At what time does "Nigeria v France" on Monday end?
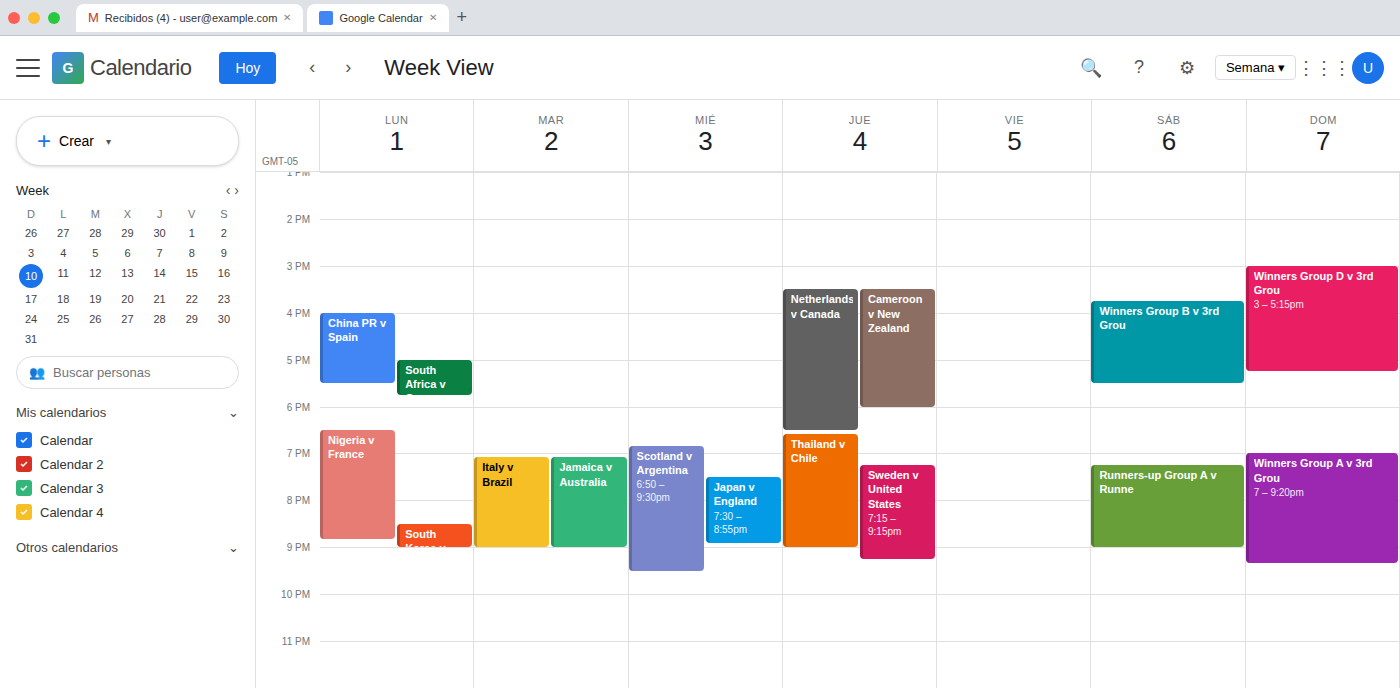
8:50 PM